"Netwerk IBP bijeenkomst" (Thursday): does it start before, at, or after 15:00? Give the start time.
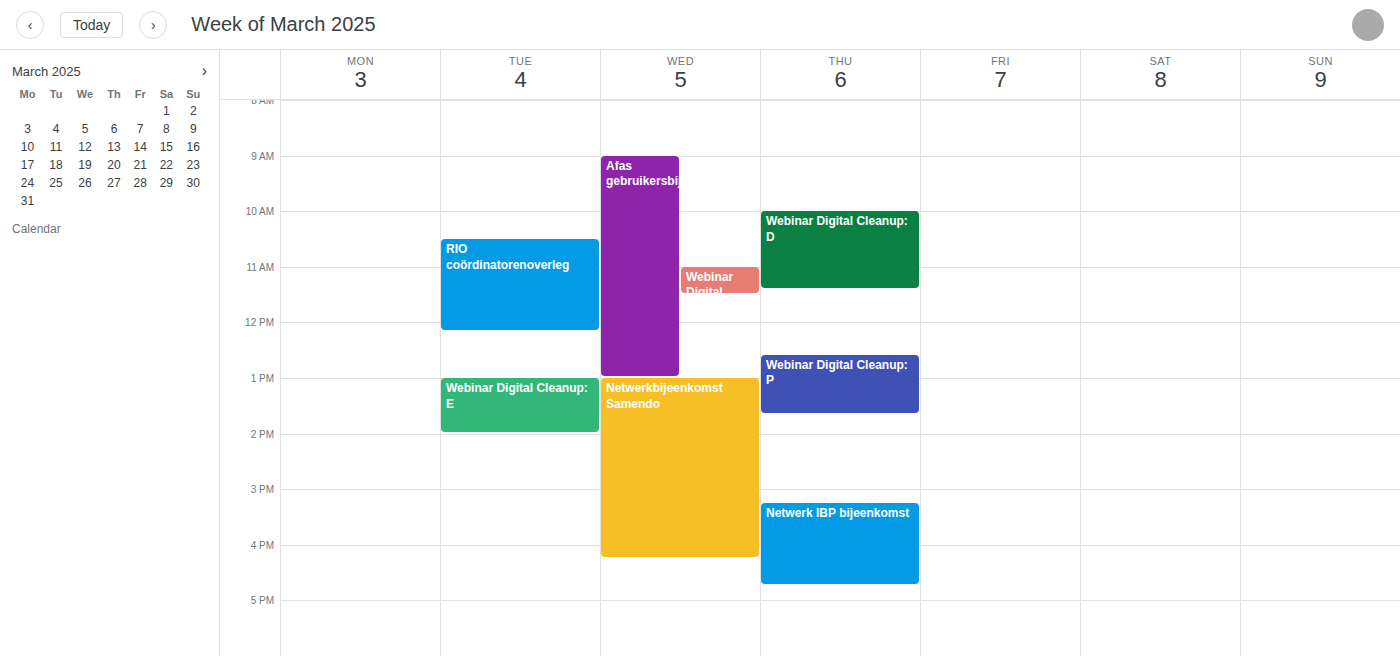
15:15 -- after 15:00, 15 minutes below the 15:00 line.